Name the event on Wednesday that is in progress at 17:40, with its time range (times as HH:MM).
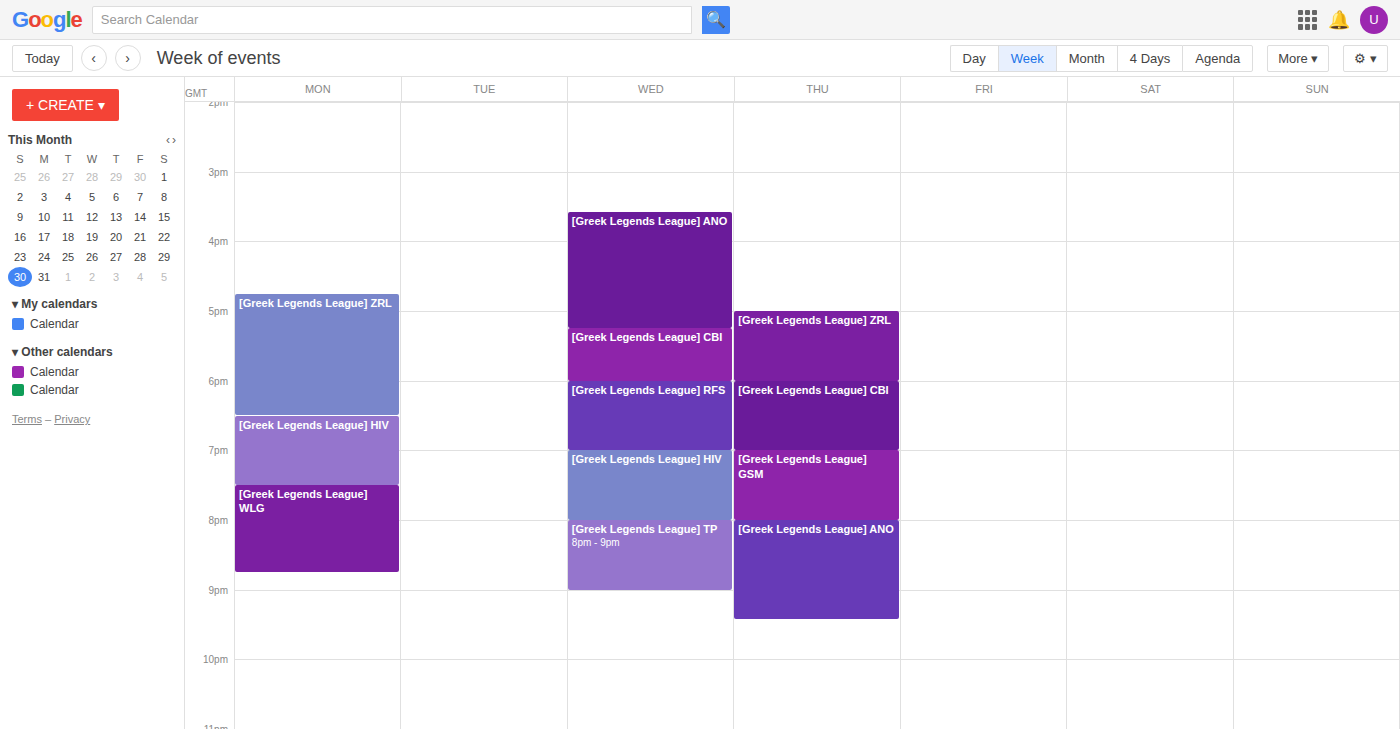
"[Greek Legends League] CBI", 17:15 to 18:00